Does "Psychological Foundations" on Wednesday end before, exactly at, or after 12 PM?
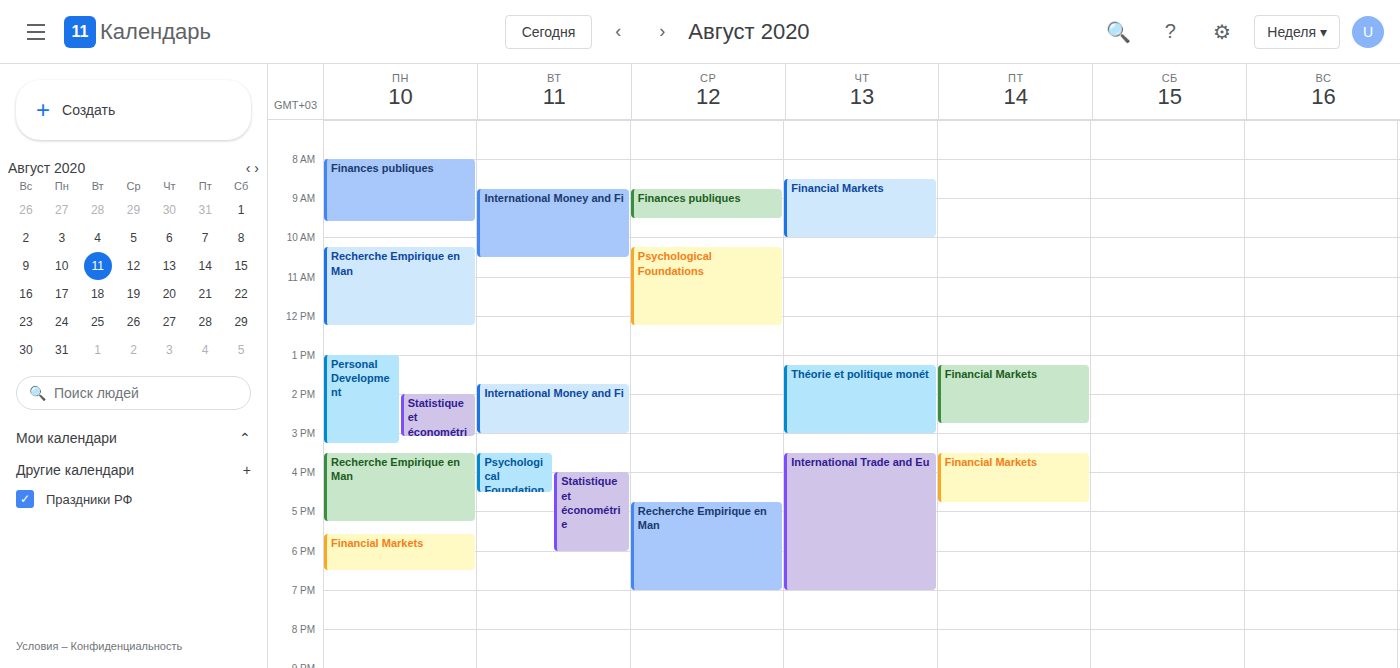
12:15 PM -- after 12 PM, 15 minutes below the 12 PM line.